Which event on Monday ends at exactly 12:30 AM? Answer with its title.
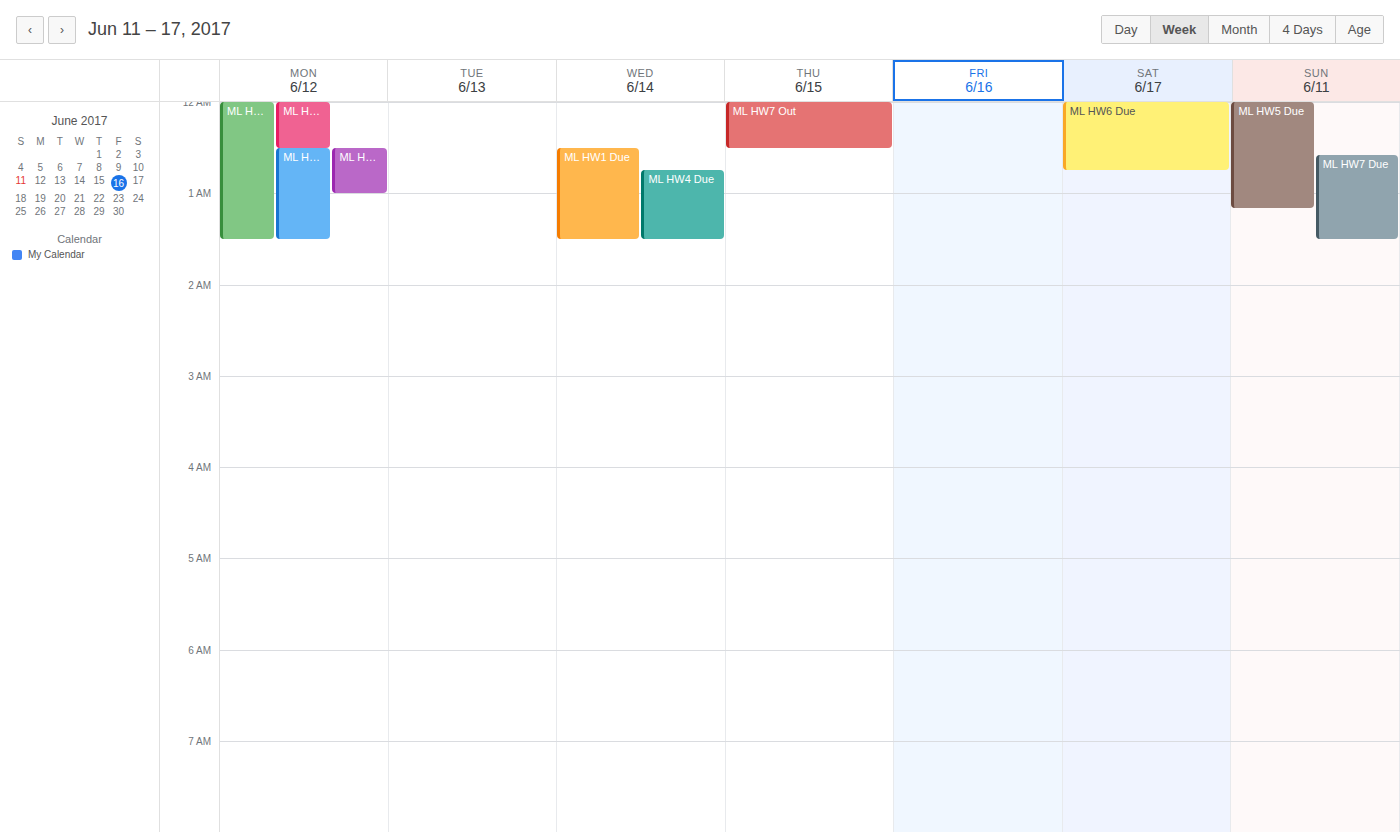
"ML HW1 Out"